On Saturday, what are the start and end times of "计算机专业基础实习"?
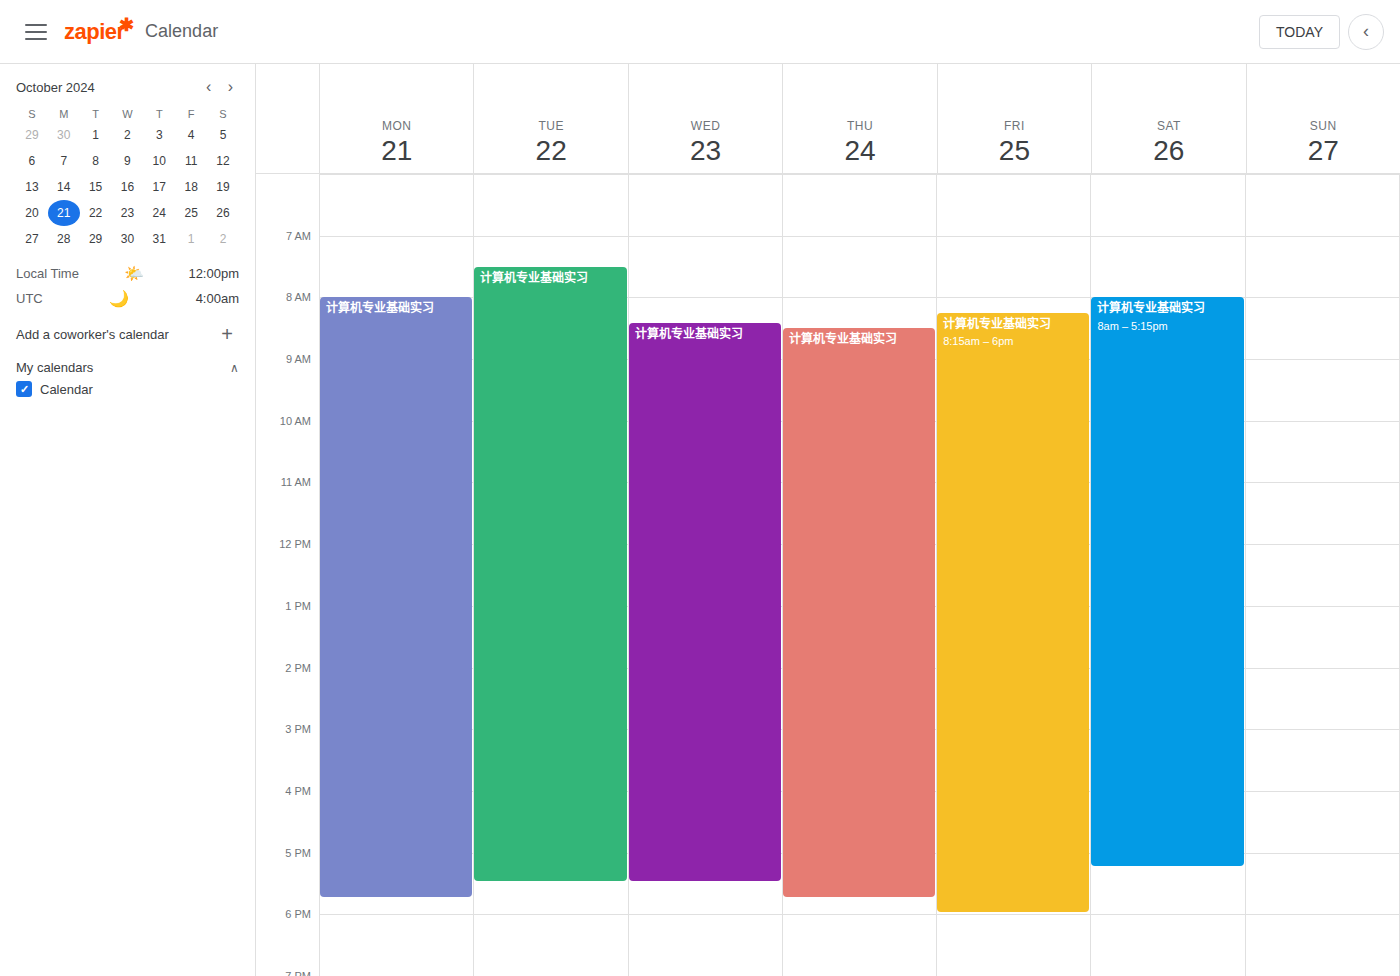
8:00 AM to 5:15 PM